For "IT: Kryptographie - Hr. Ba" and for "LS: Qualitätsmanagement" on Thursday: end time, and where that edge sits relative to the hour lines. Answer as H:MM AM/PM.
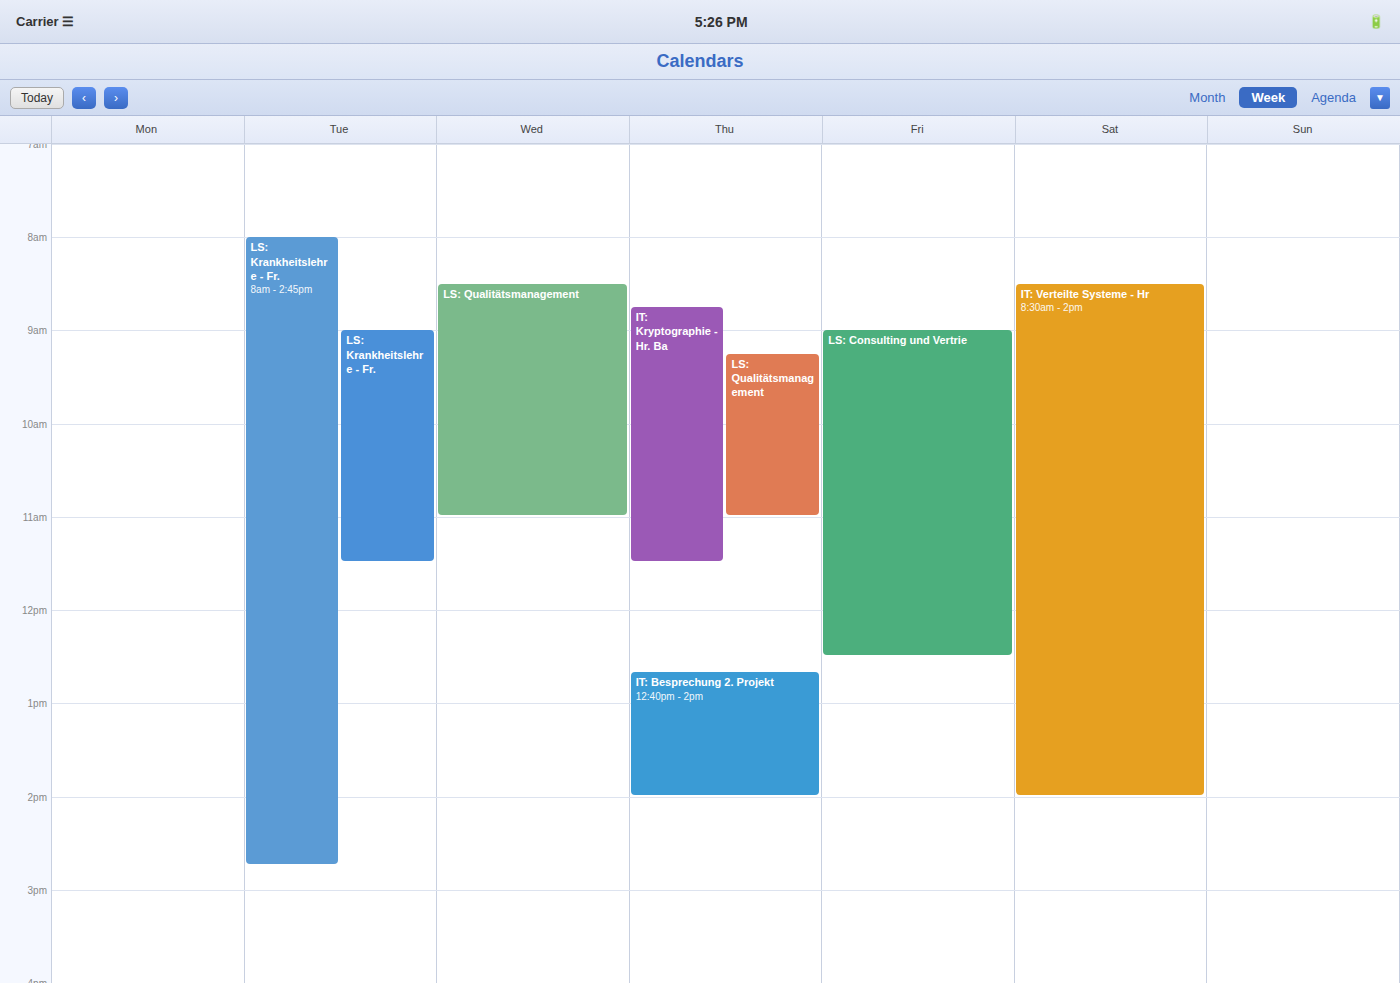
"IT: Kryptographie - Hr. Ba": 11:30 AM, halfway between the 11 AM and 12 PM lines. "LS: Qualitätsmanagement": 11:00 AM, exactly on the 11 AM line.